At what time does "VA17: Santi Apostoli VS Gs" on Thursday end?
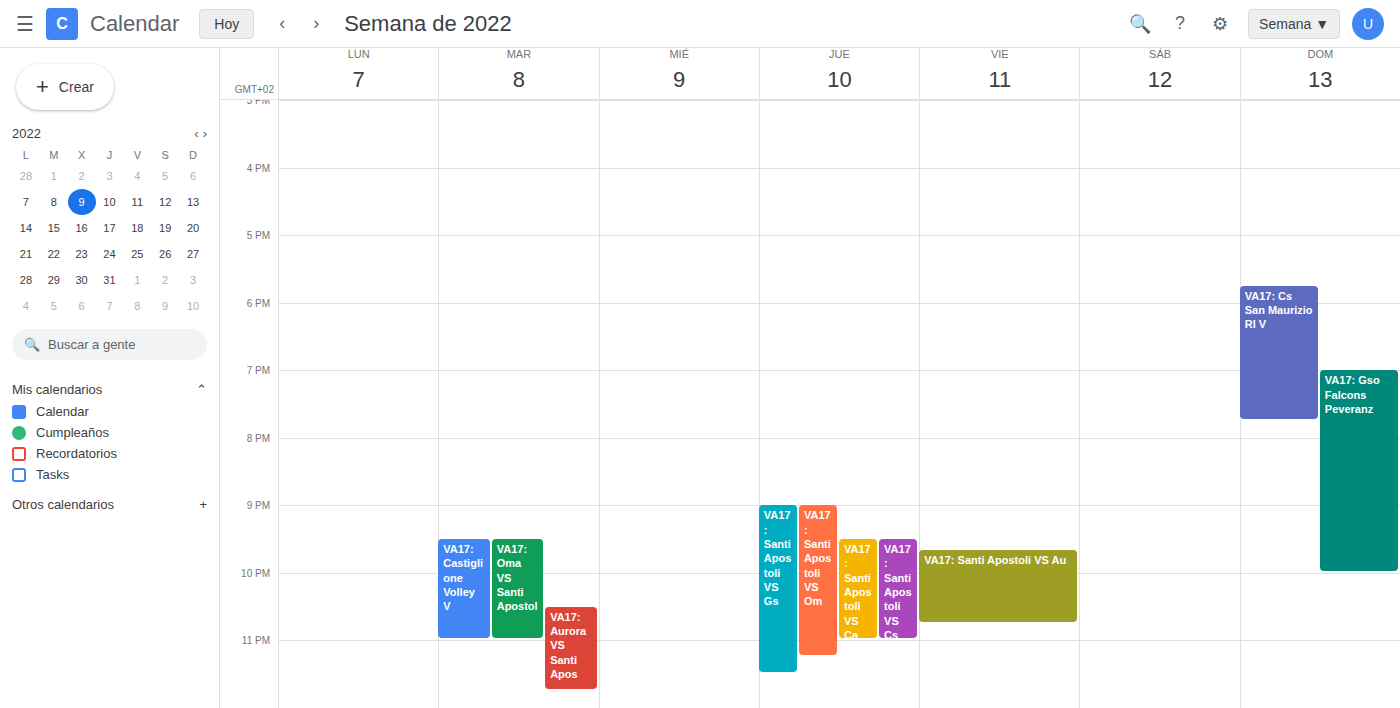
11:30 PM